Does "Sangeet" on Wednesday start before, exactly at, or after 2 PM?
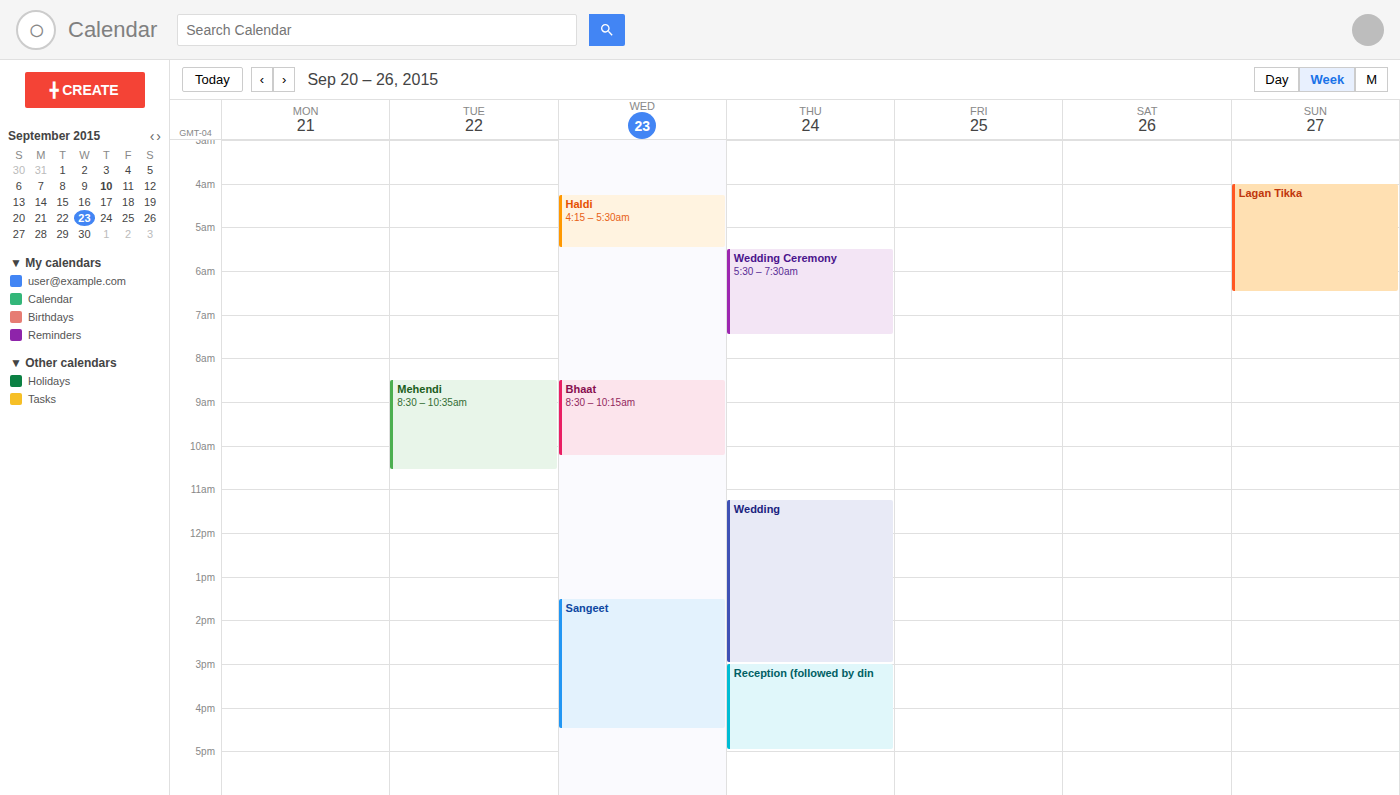
1:30 PM -- before 2 PM, 30 minutes above the 2 PM line.